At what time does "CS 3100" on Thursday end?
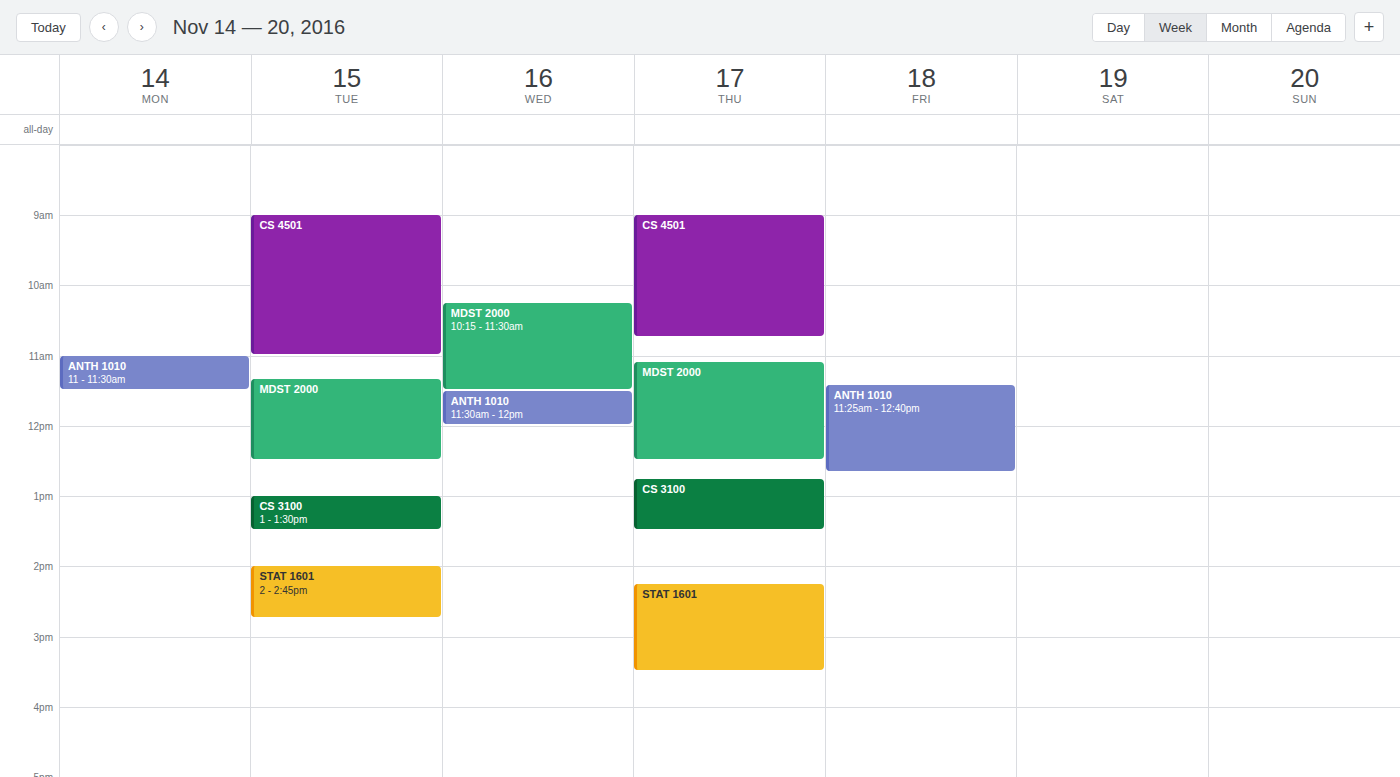
1:30 PM